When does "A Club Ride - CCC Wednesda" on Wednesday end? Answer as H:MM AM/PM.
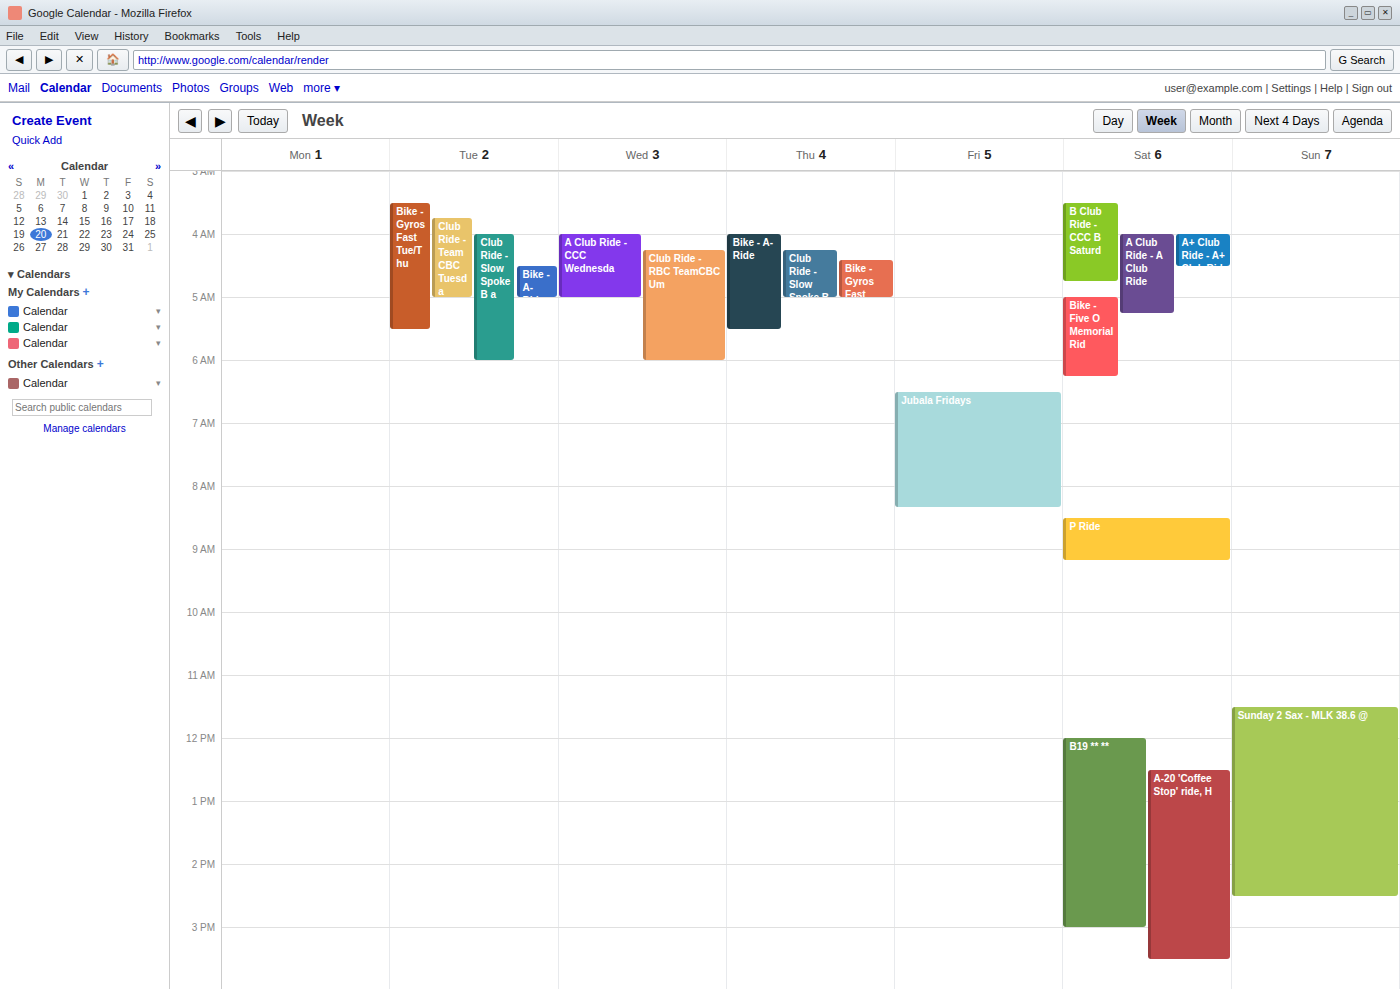
5:00 AM